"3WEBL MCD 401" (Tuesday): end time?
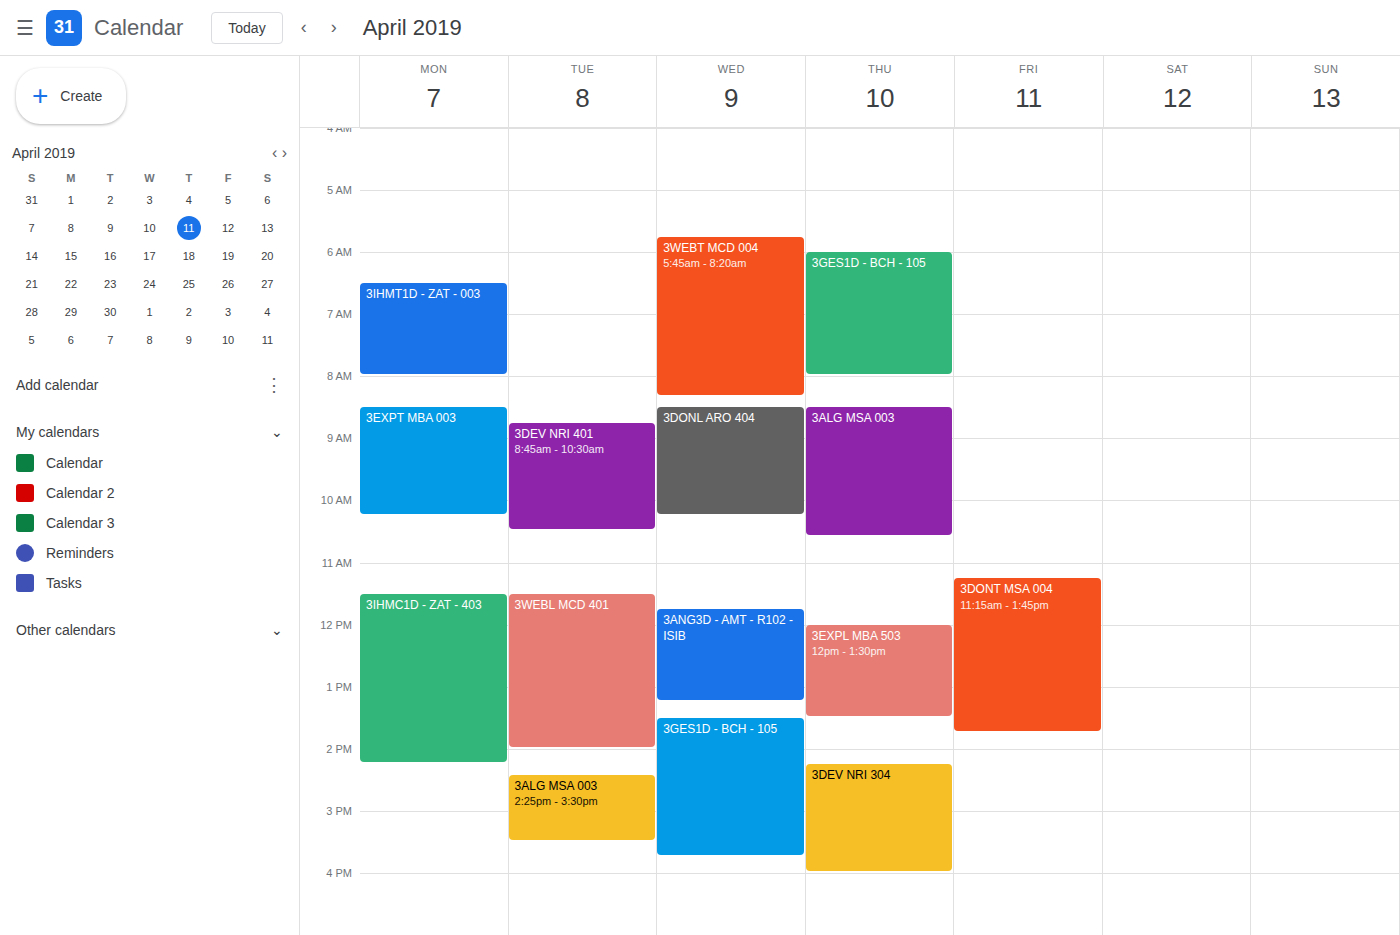
2:00 PM